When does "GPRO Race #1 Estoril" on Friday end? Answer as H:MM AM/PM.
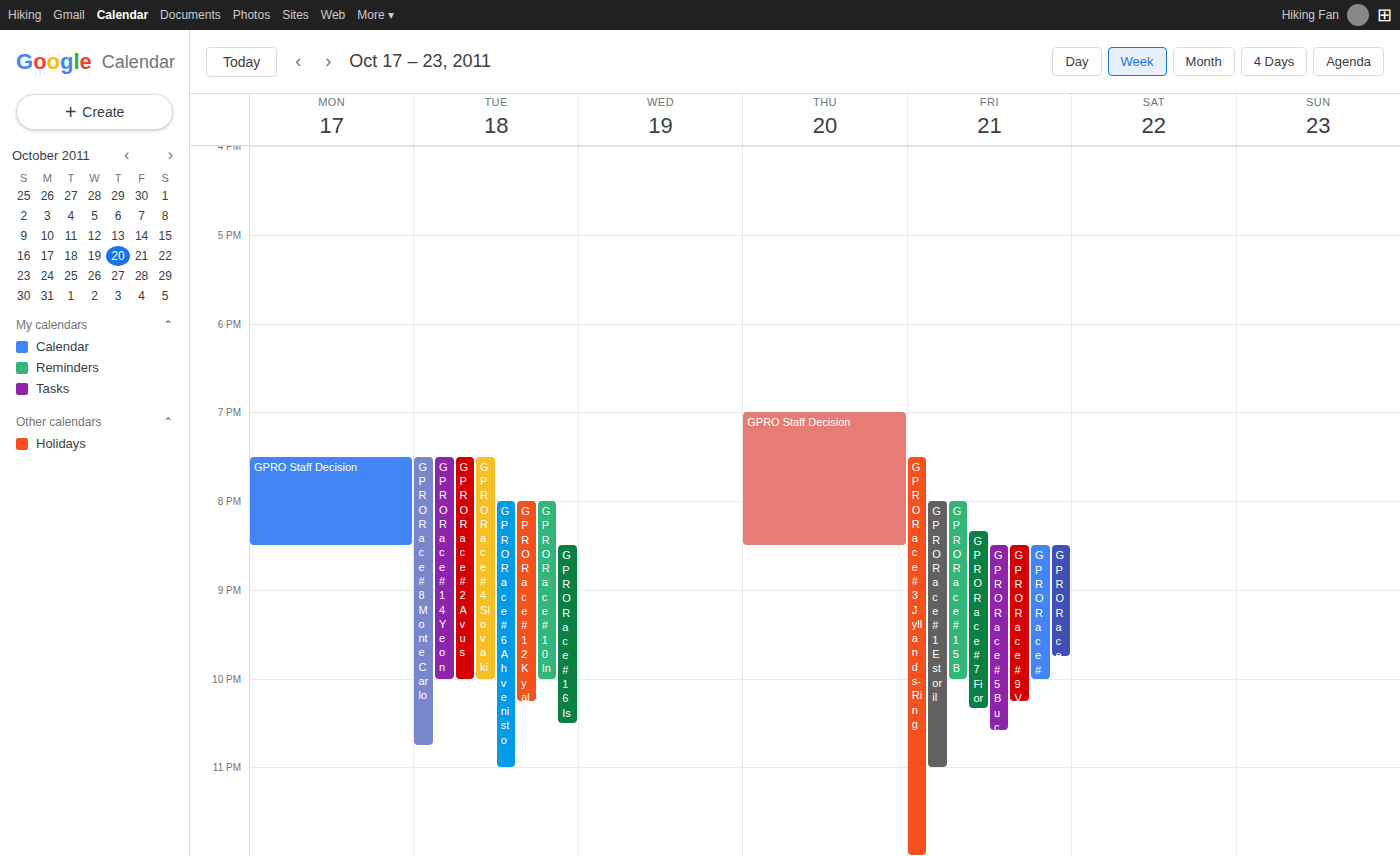
11:00 PM